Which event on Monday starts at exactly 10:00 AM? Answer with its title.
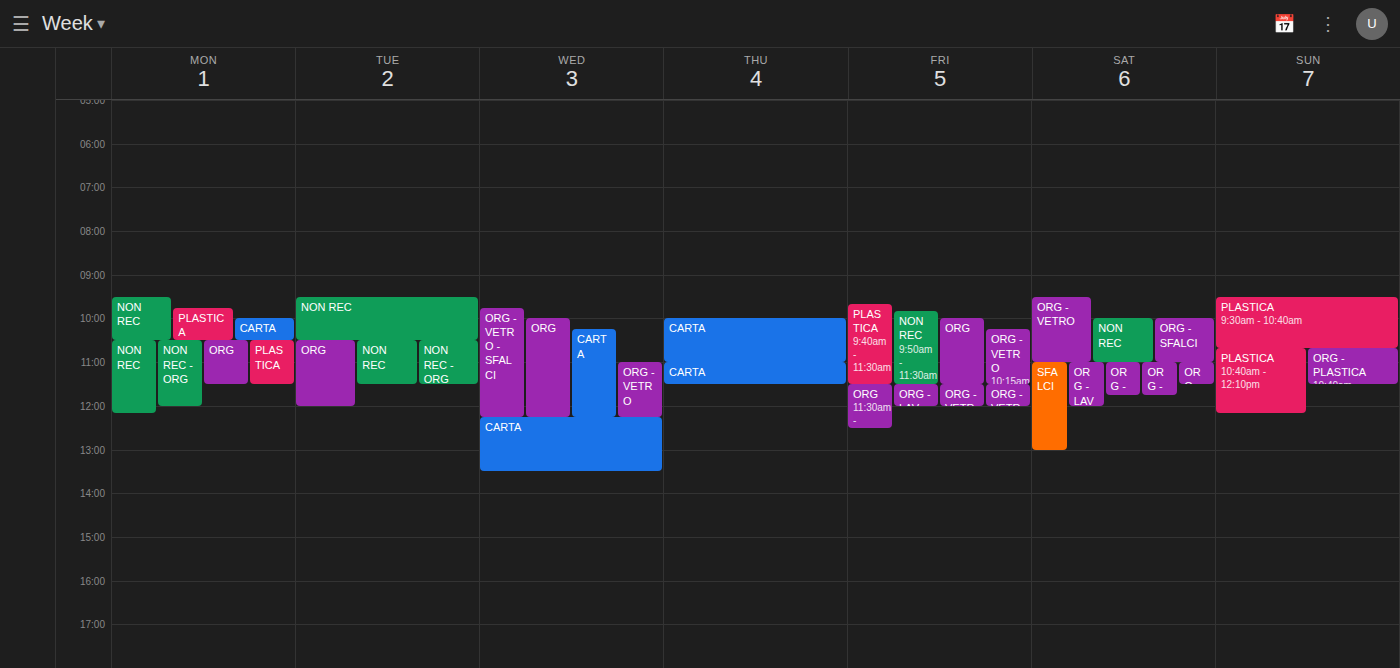
"CARTA"